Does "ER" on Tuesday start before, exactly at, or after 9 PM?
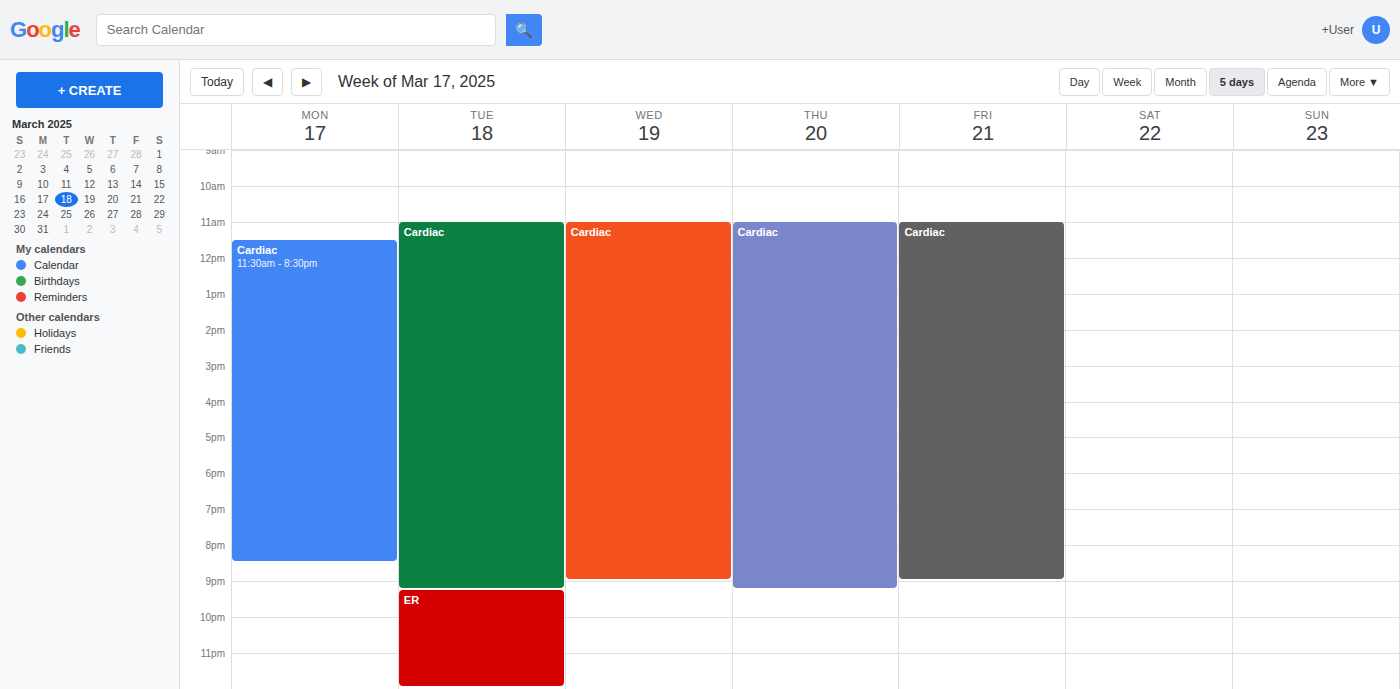
9:15 PM -- after 9 PM, 15 minutes below the 9 PM line.